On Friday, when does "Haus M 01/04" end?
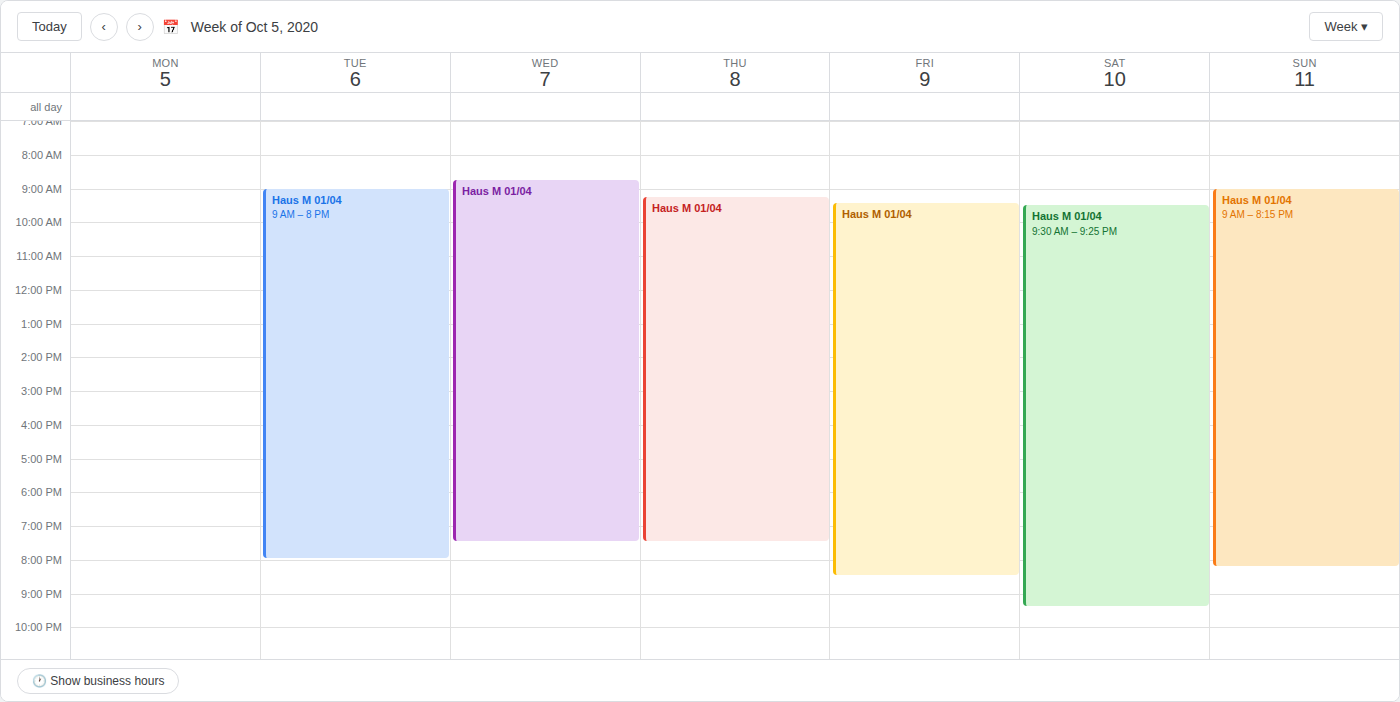
8:30 PM